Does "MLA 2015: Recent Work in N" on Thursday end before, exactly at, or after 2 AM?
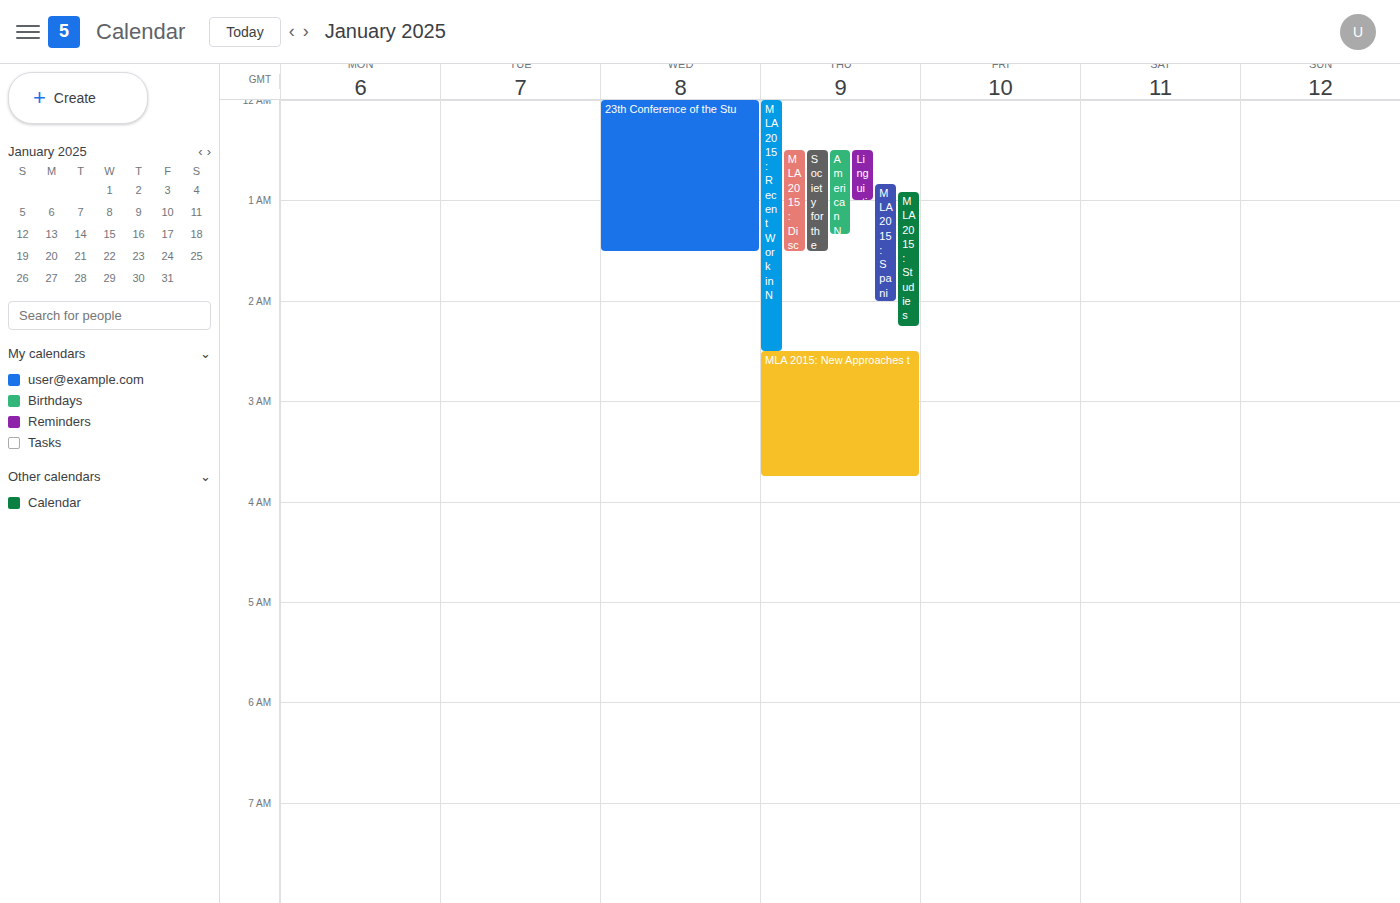
2:30 AM -- after 2 AM, 30 minutes below the 2 AM line.